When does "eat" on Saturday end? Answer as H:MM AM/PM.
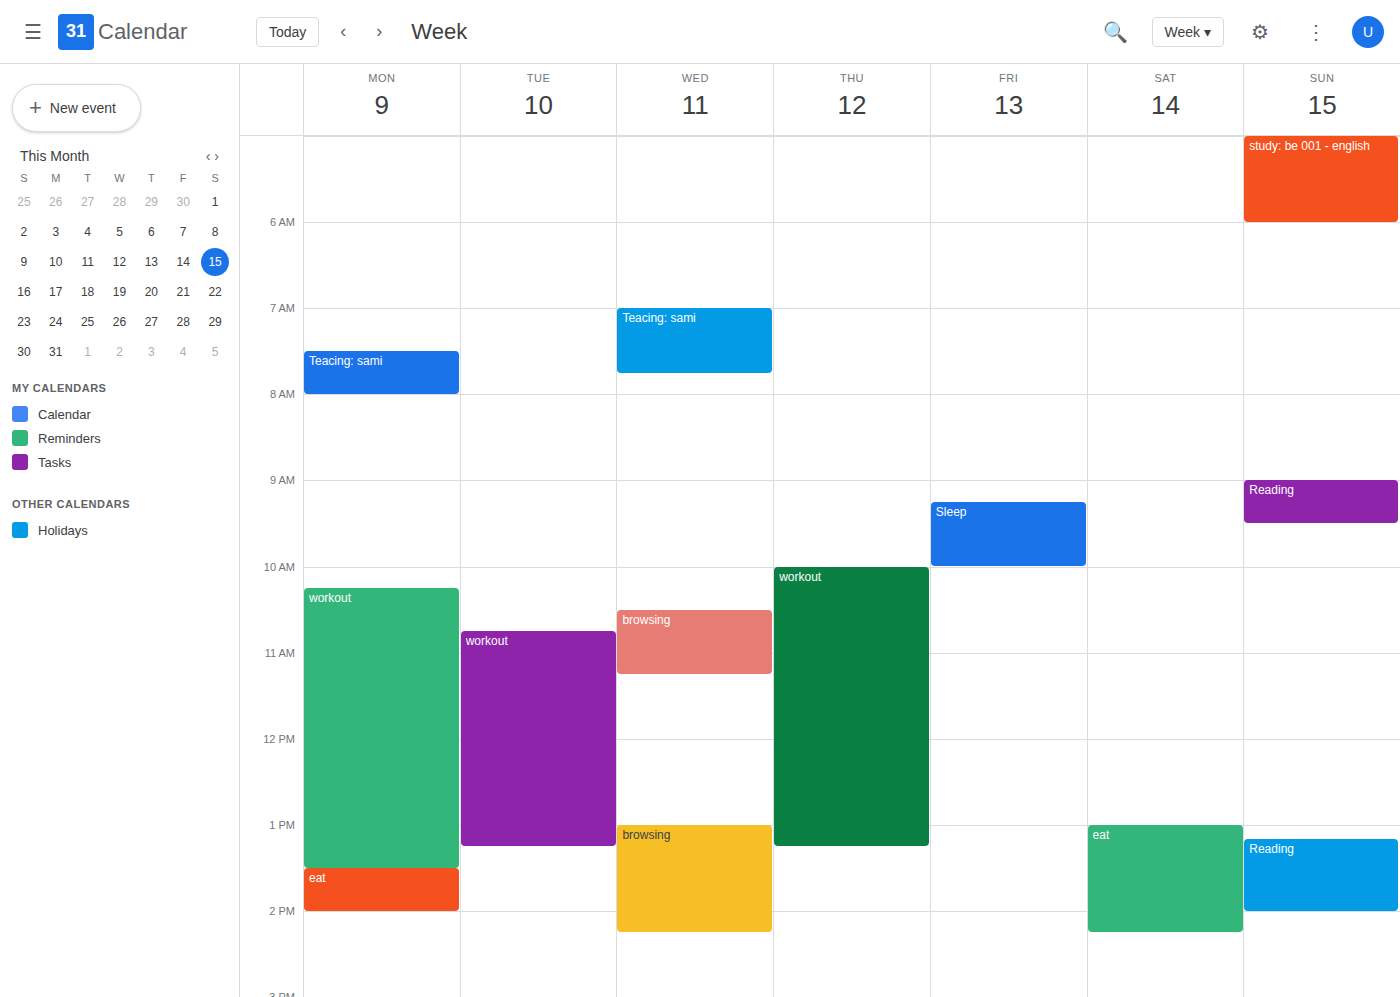
2:15 PM